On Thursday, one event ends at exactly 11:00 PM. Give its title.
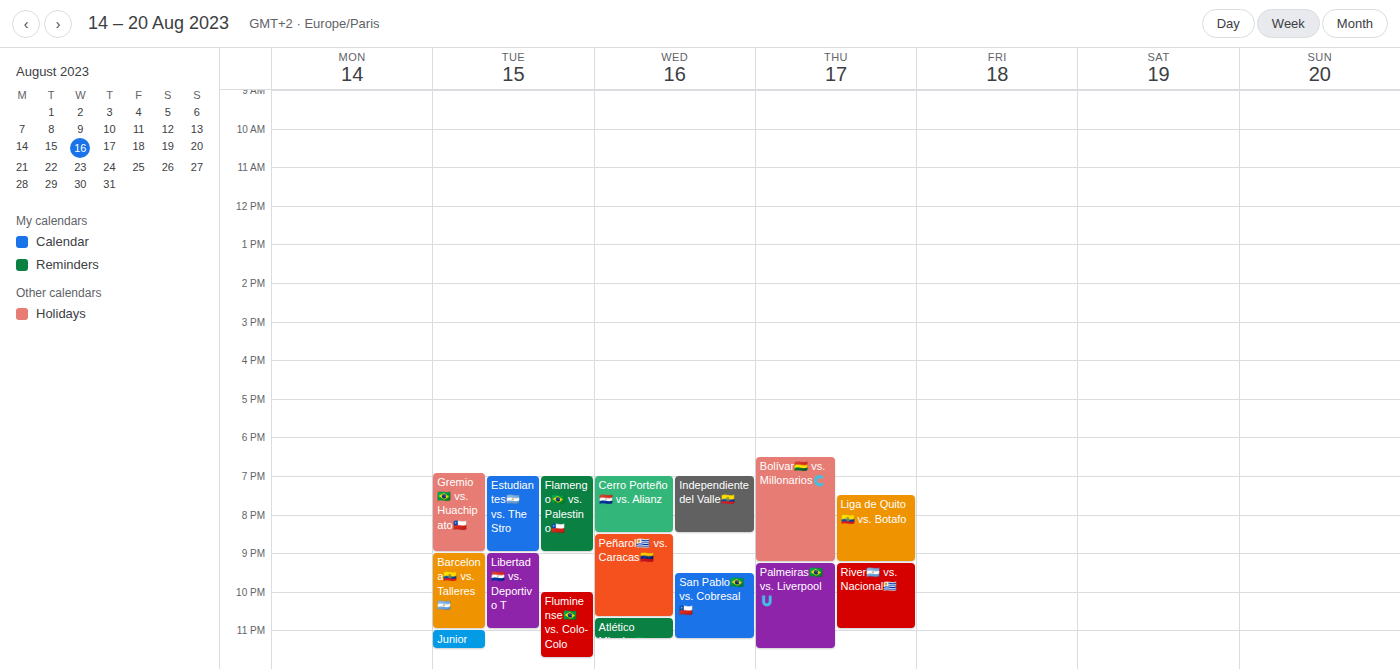
"River🇦🇷 vs. Nacional🇺🇾"